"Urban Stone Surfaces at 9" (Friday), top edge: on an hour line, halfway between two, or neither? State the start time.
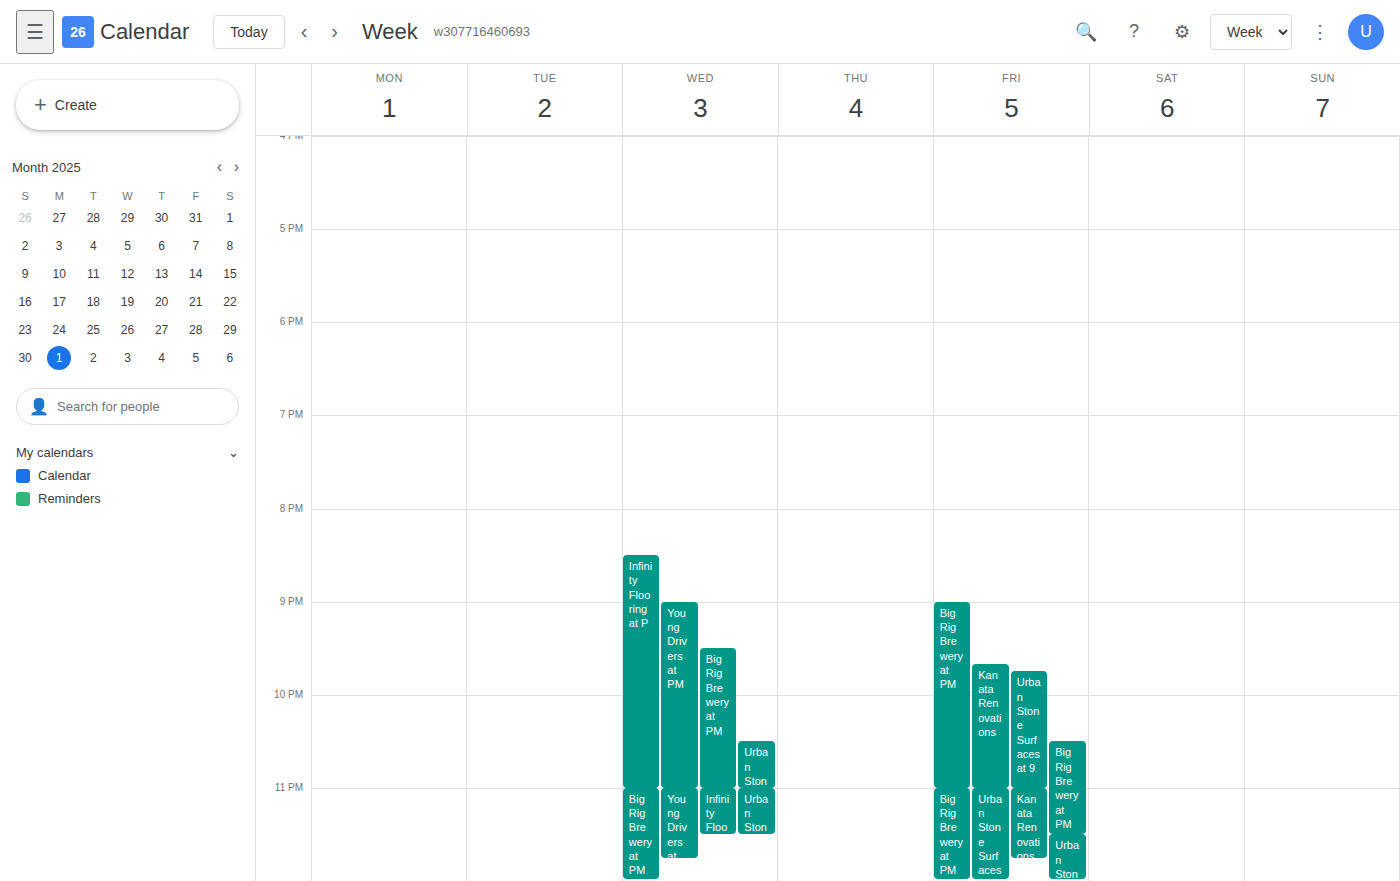
9:45 PM -- neither: three quarters of the way from the 9 PM line to the 10 PM line.